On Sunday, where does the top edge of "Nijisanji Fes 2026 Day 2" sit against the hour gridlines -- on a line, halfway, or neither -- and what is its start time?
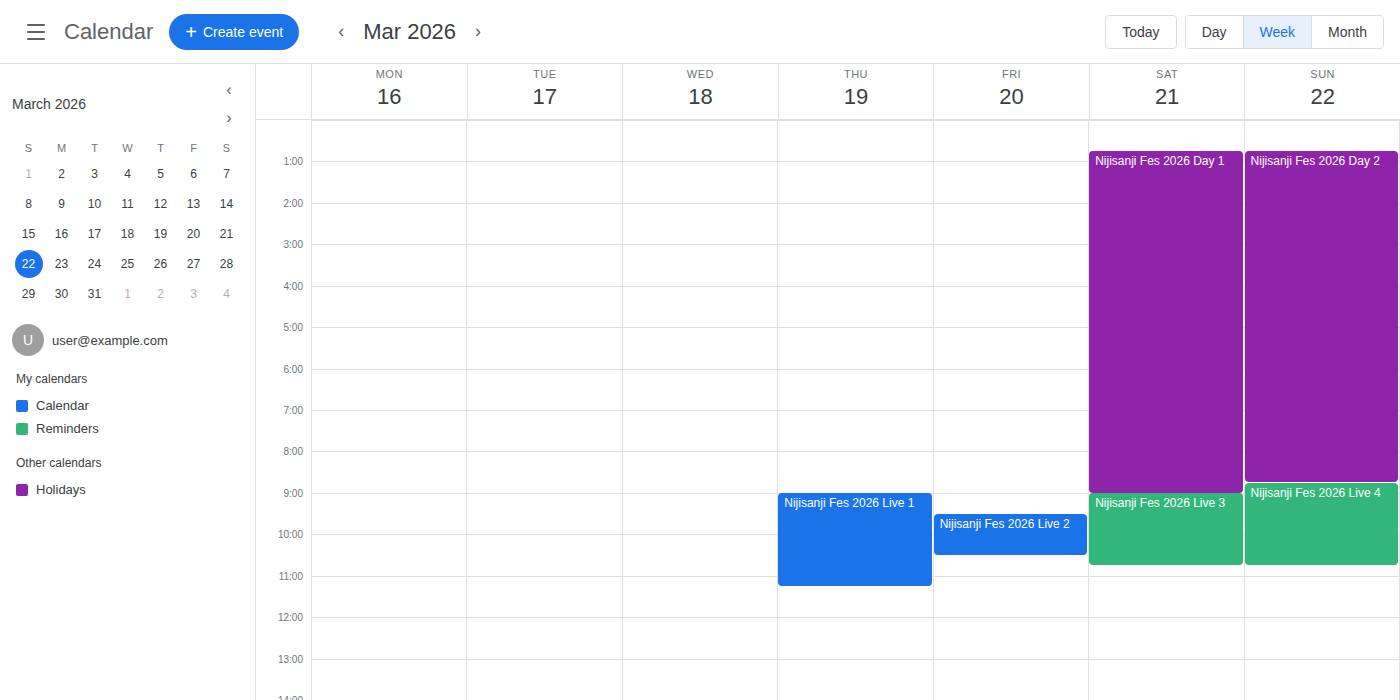
12:45 AM -- neither: three quarters of the way from the 12 AM line to the 1 AM line.